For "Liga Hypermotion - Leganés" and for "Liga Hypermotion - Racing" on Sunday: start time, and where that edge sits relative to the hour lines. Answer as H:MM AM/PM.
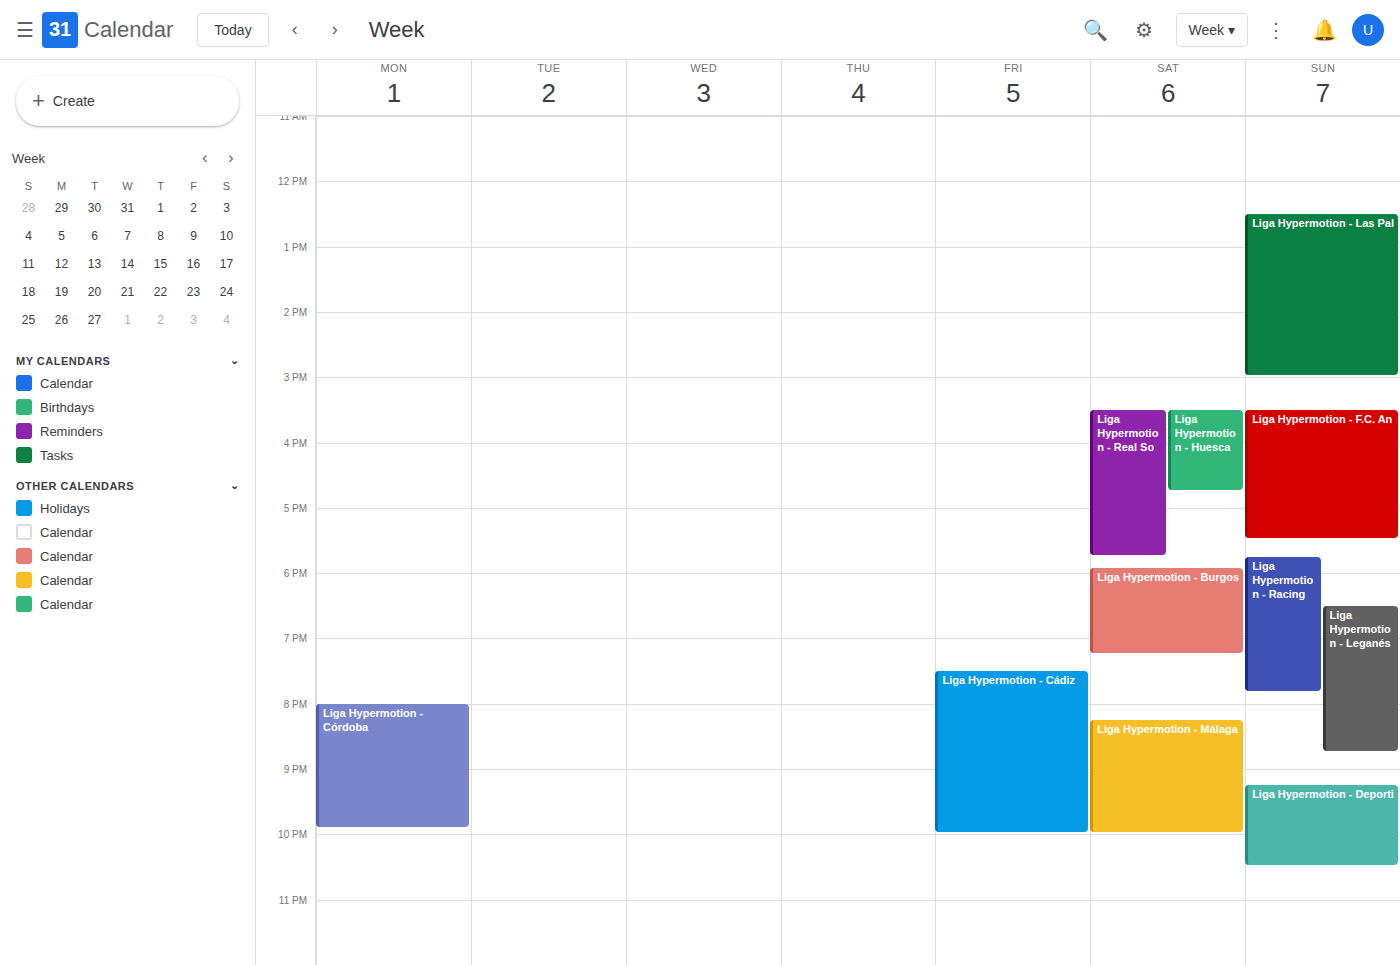
"Liga Hypermotion - Leganés": 6:30 PM, halfway between the 6 PM and 7 PM lines. "Liga Hypermotion - Racing": 5:45 PM, neither: three quarters of the way from the 5 PM line to the 6 PM line.